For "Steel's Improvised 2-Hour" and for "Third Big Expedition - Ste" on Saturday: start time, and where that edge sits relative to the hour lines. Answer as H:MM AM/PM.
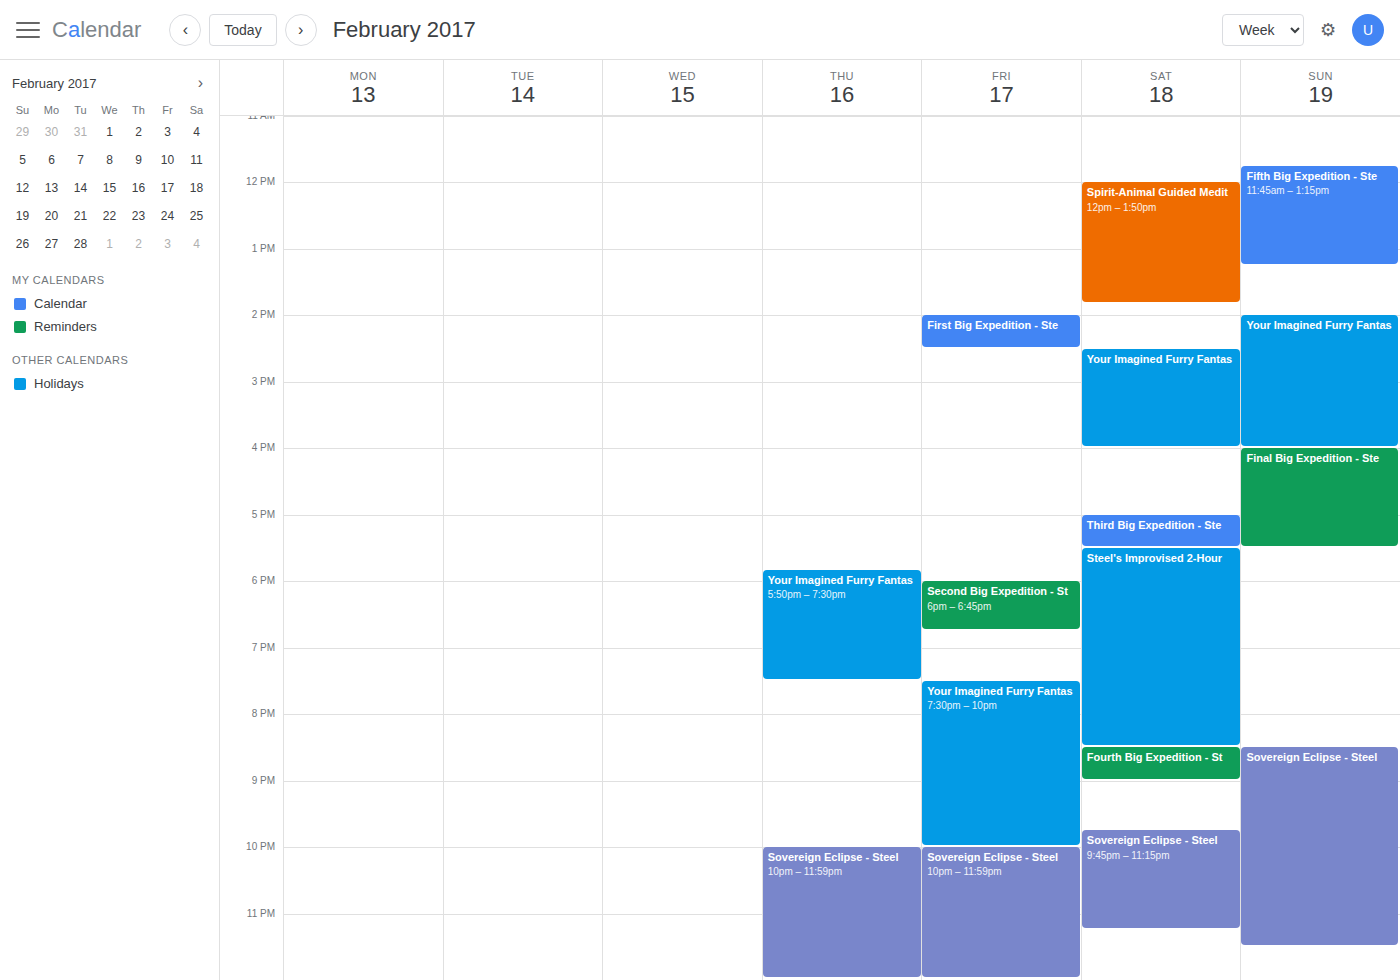
"Steel's Improvised 2-Hour": 5:30 PM, halfway between the 5 PM and 6 PM lines. "Third Big Expedition - Ste": 5:00 PM, exactly on the 5 PM line.